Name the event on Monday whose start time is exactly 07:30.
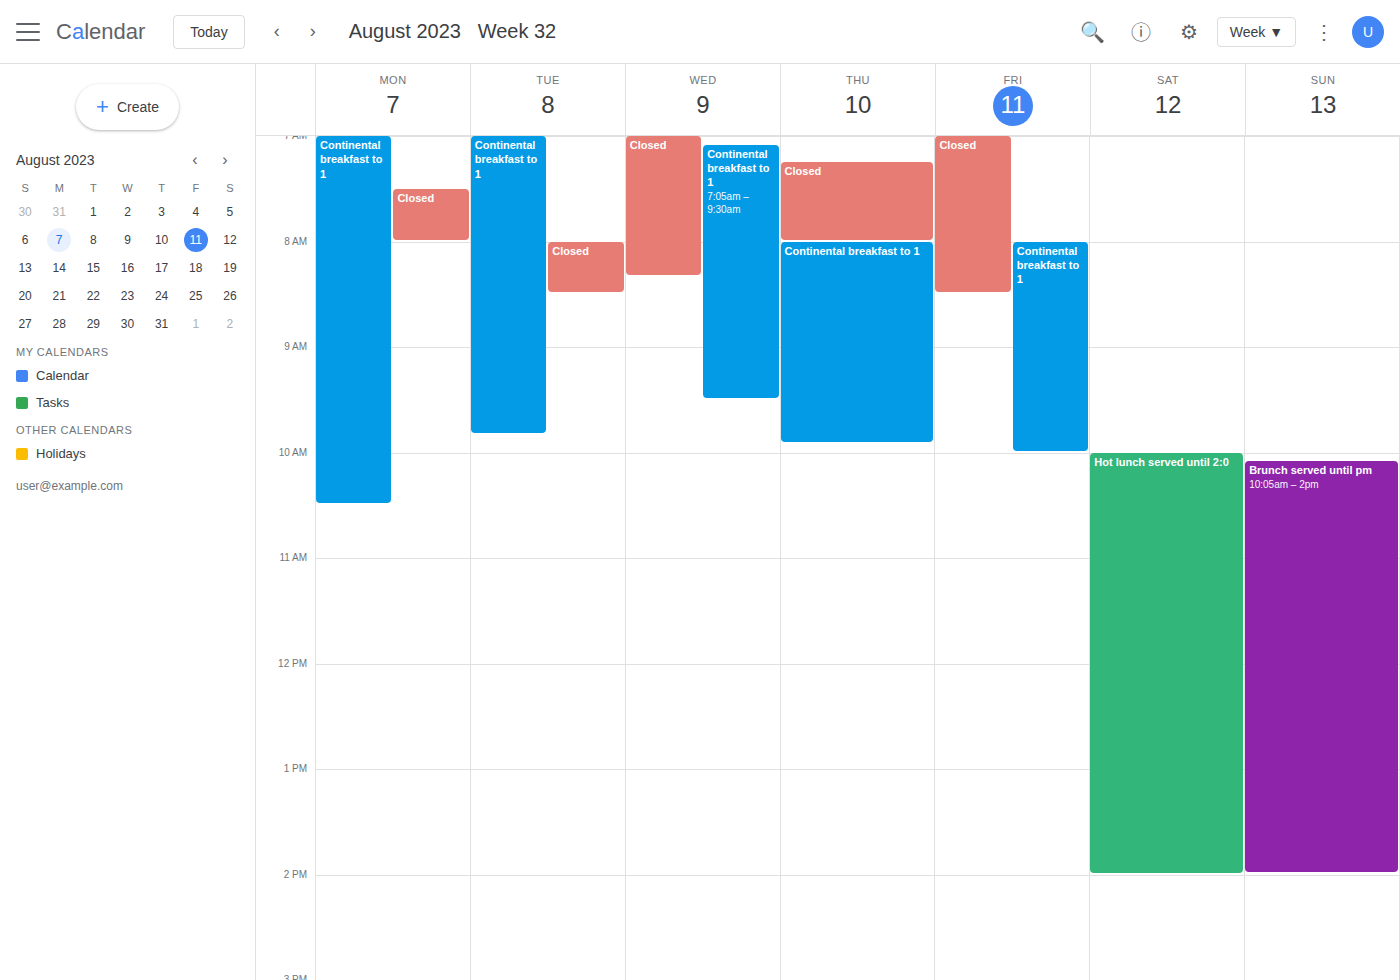
"Closed"